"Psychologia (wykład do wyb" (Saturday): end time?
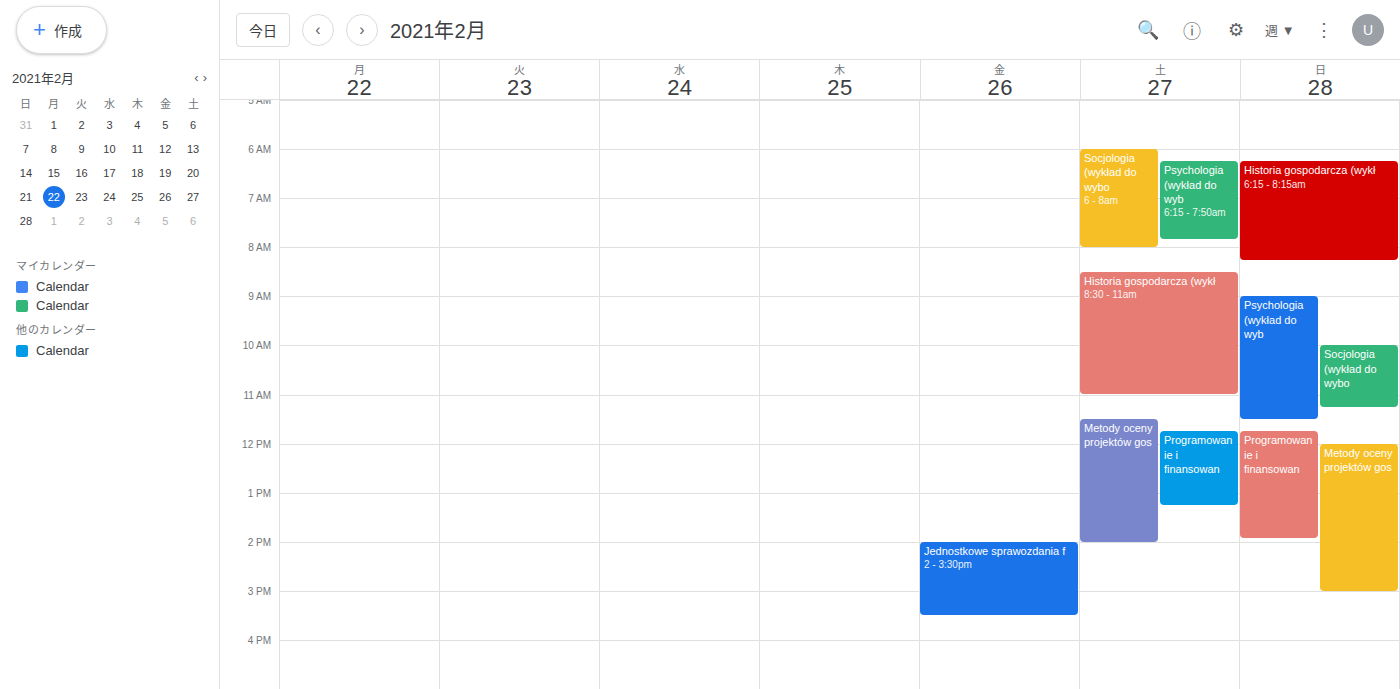
7:50 AM